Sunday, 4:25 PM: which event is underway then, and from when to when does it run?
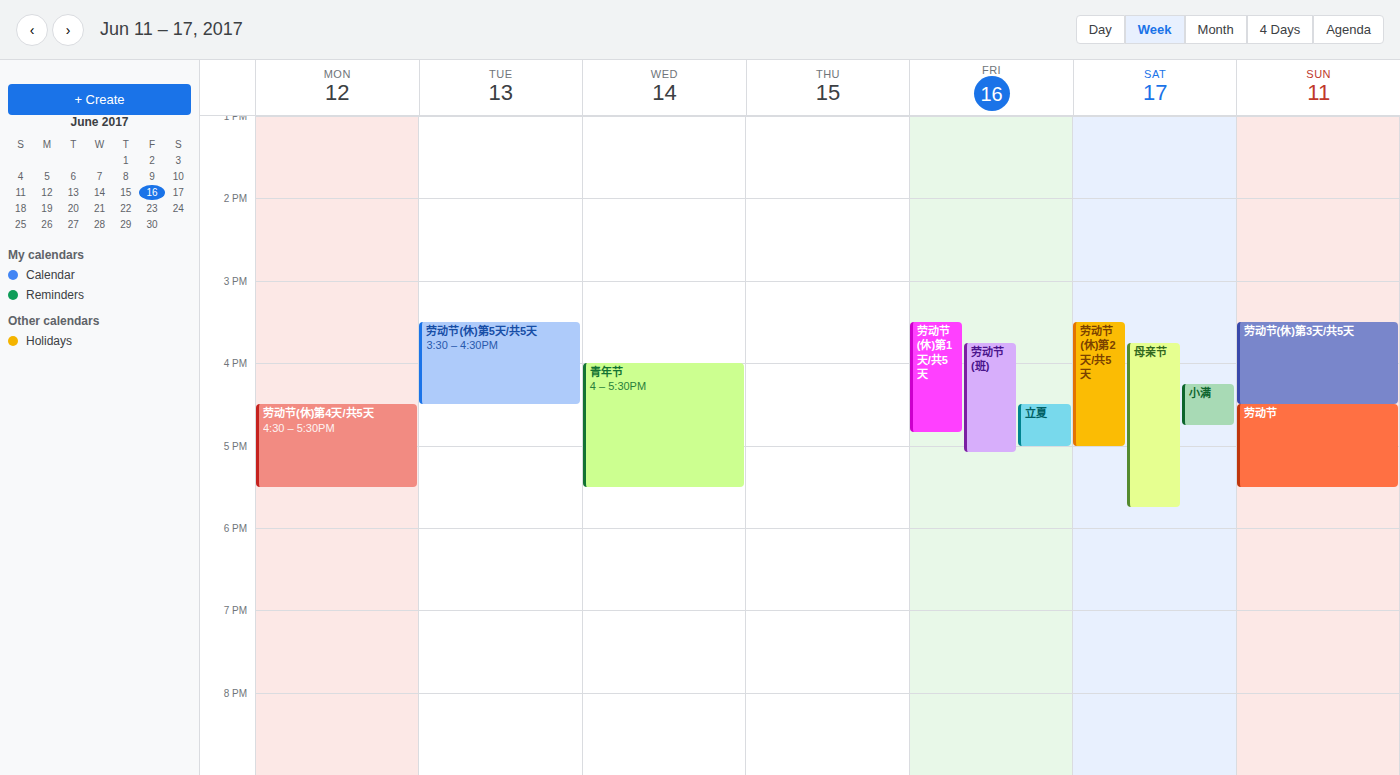
"劳动节(休)第3天/共5天", 3:30 PM to 4:30 PM